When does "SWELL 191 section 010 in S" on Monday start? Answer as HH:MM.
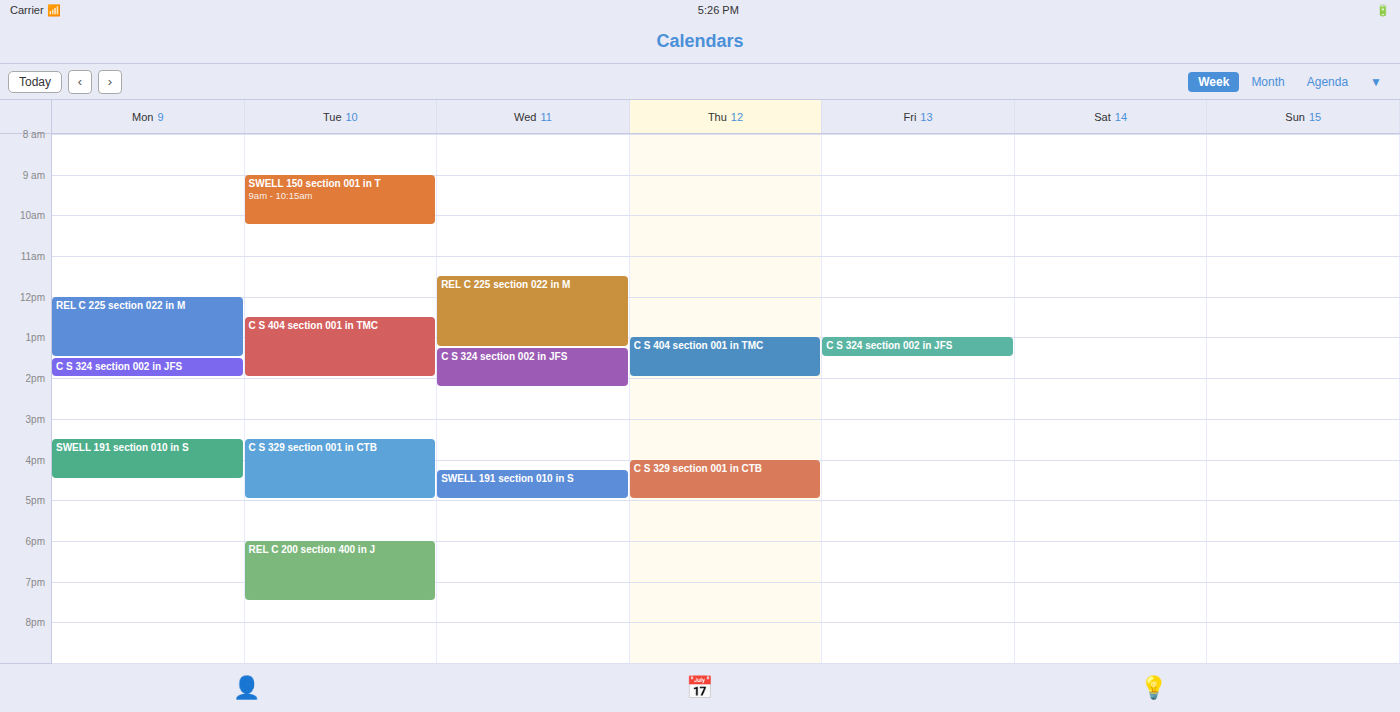
15:30